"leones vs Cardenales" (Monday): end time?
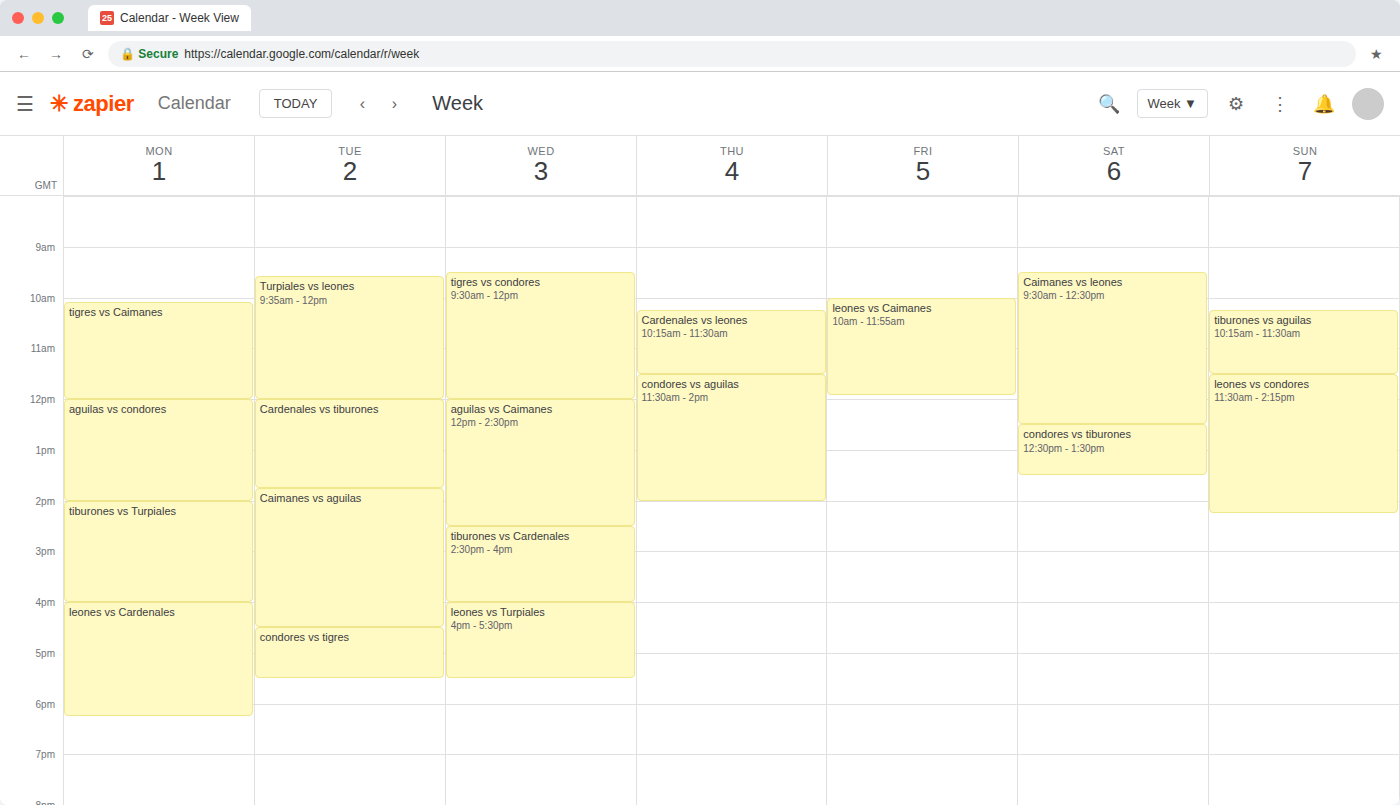
6:15 PM